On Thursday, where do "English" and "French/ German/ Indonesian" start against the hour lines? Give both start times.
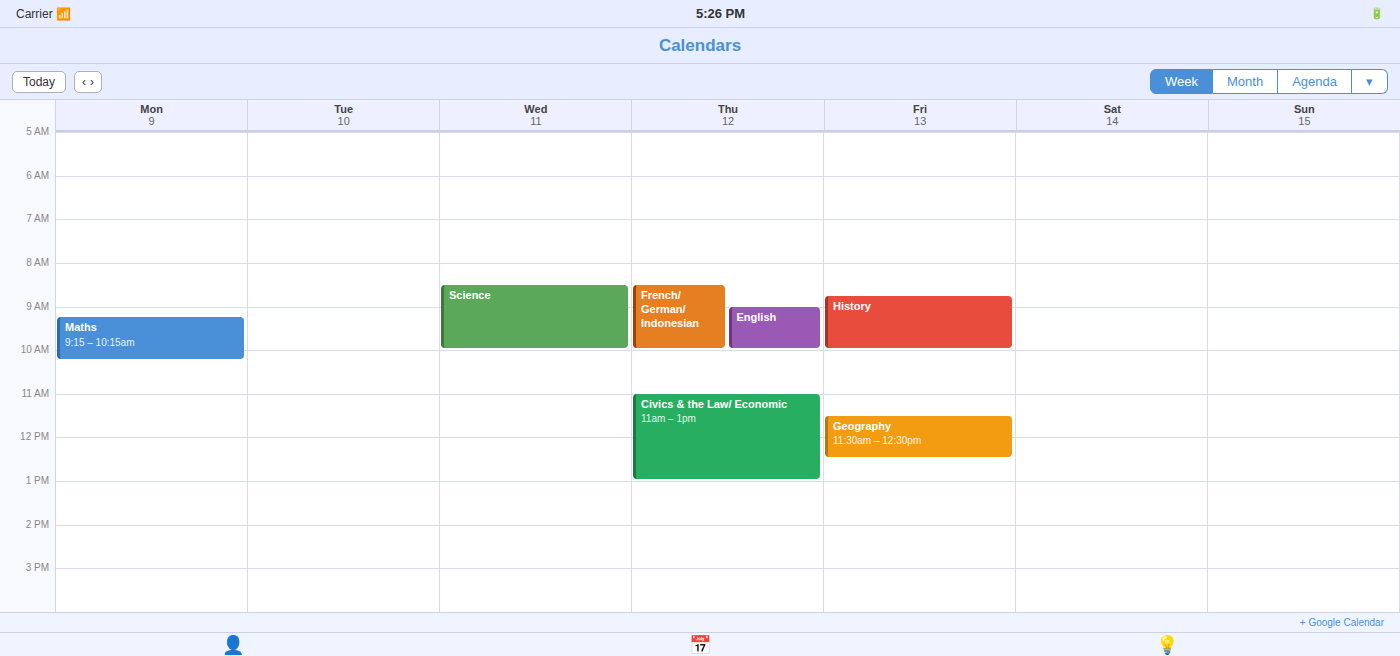
"English": 9:00 AM, exactly on the 9 AM line. "French/ German/ Indonesian": 8:30 AM, halfway between the 8 AM and 9 AM lines.